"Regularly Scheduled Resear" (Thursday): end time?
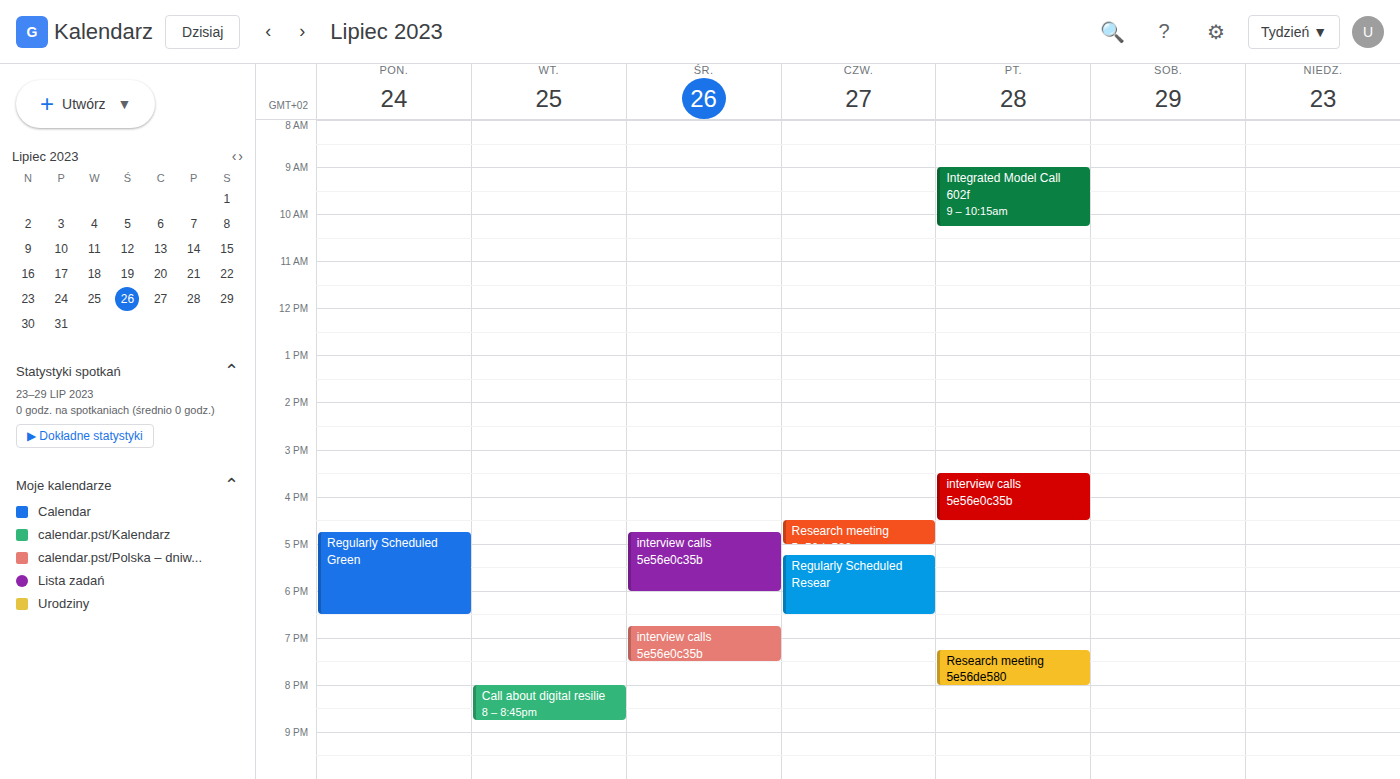
6:30 PM